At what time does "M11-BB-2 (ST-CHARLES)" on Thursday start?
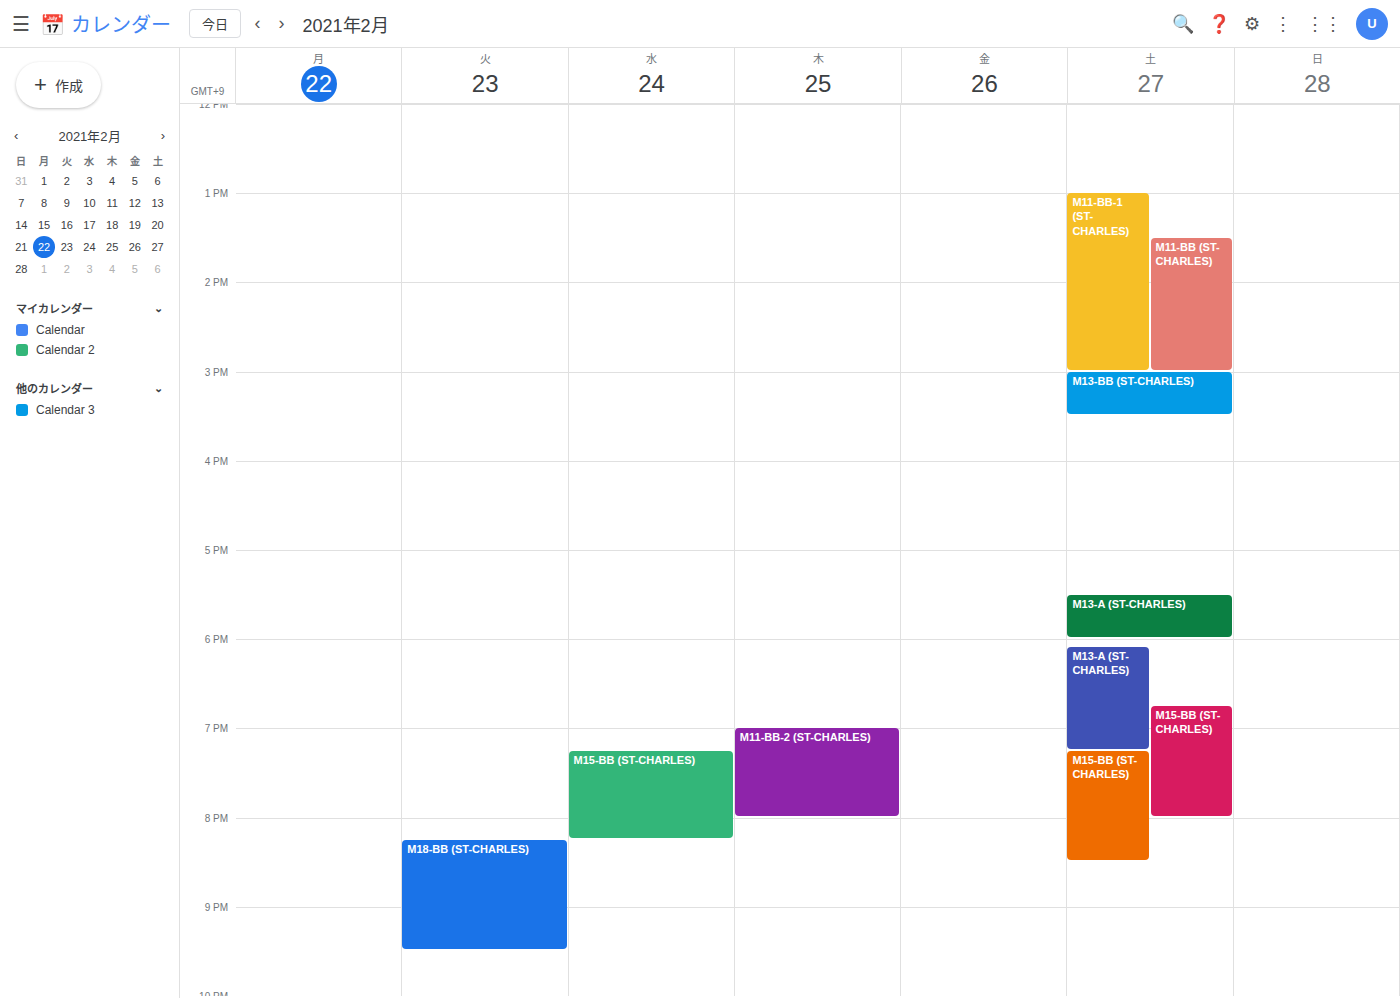
7:00 PM